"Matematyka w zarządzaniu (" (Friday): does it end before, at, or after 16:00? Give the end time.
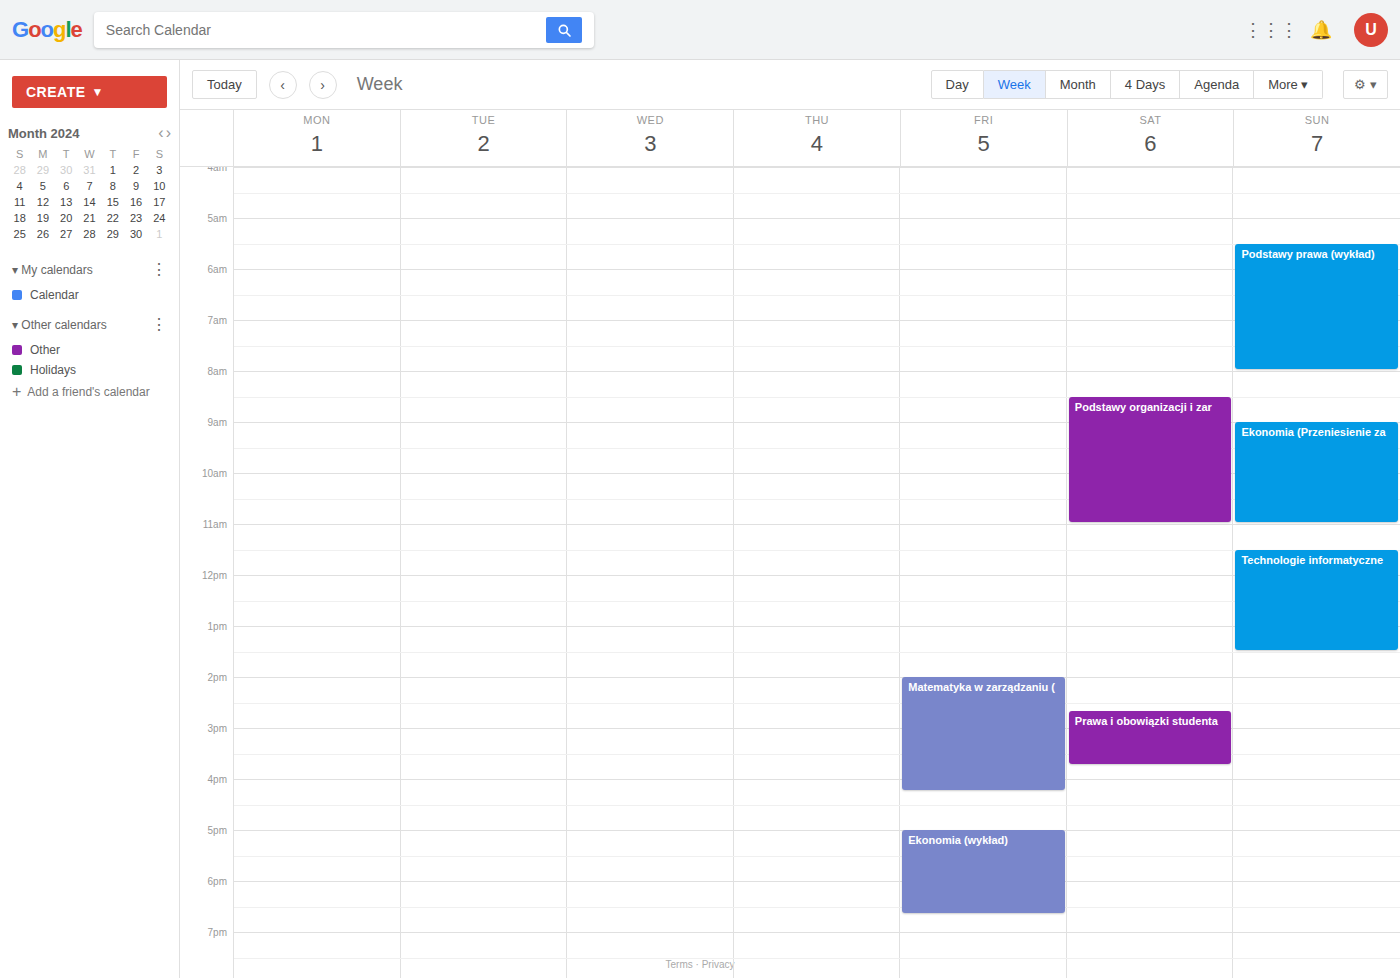
16:15 -- after 16:00, 15 minutes below the 16:00 line.